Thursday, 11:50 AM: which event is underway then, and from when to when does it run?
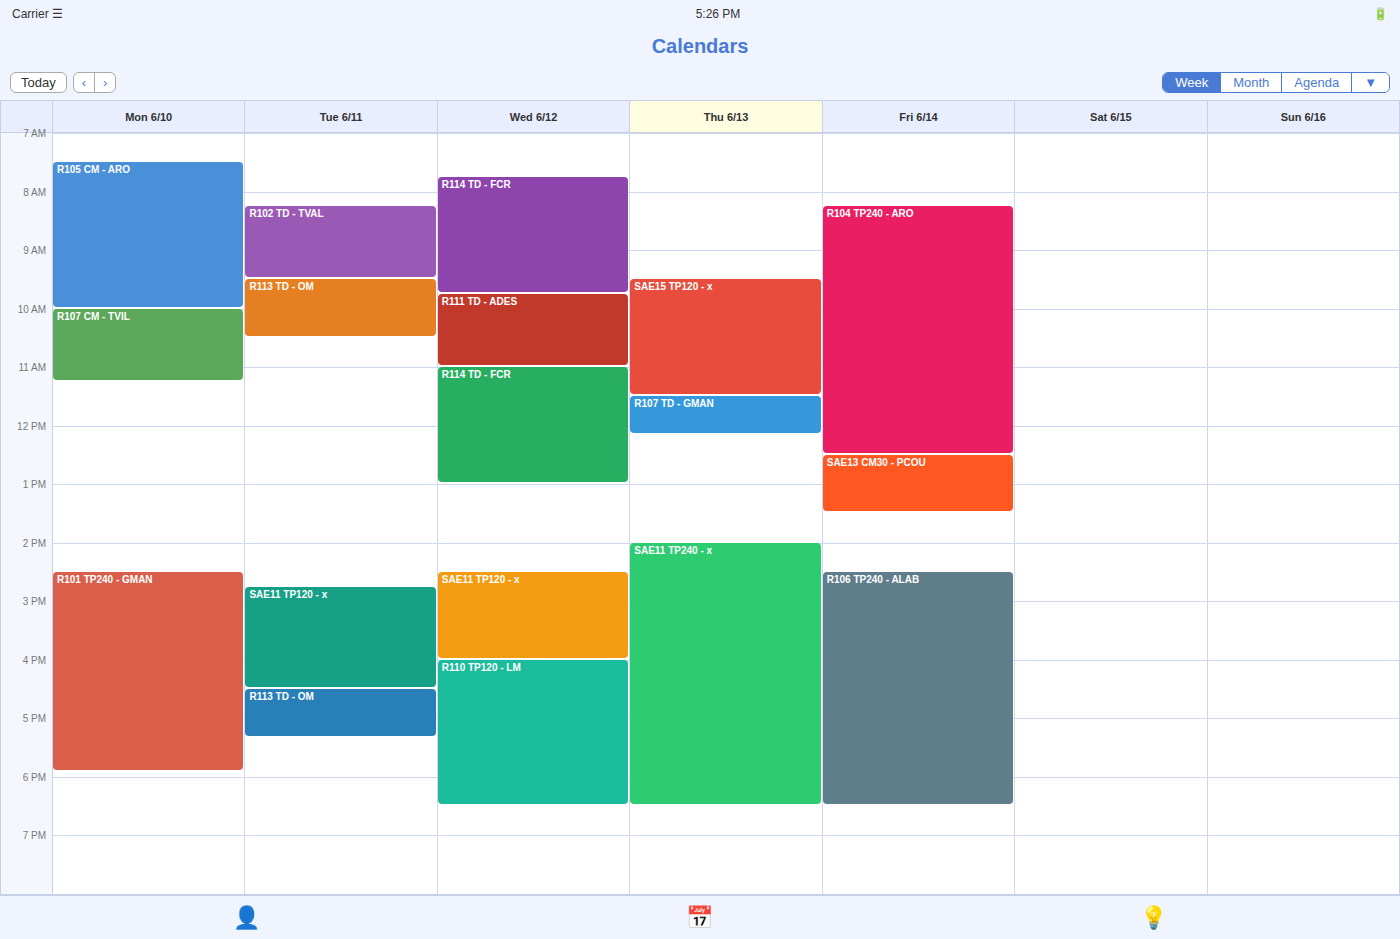
"R107 TD - GMAN", 11:30 AM to 12:10 PM